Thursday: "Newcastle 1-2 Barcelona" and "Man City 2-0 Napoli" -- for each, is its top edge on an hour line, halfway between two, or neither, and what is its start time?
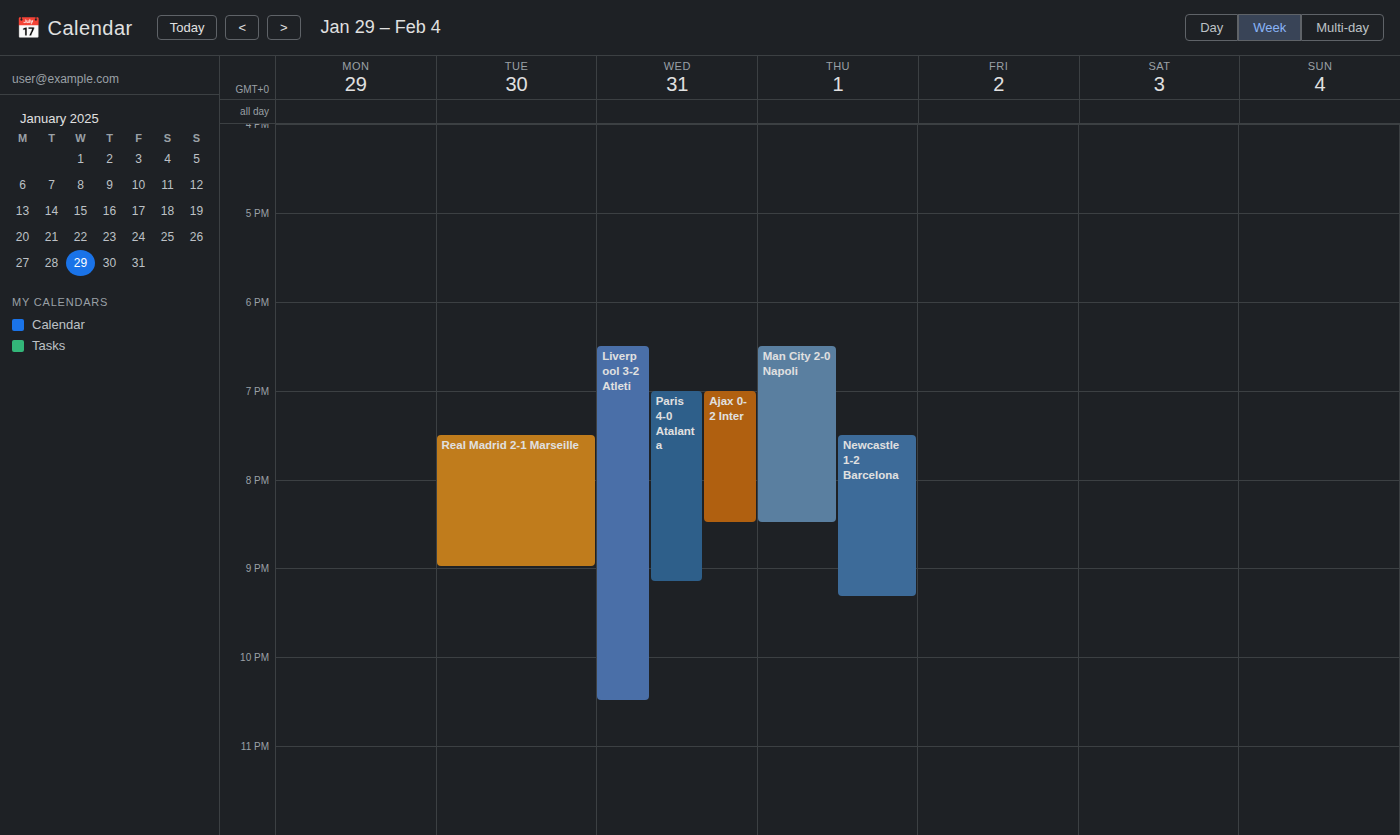
"Newcastle 1-2 Barcelona": 7:30 PM, halfway between the 7 PM and 8 PM lines. "Man City 2-0 Napoli": 6:30 PM, halfway between the 6 PM and 7 PM lines.